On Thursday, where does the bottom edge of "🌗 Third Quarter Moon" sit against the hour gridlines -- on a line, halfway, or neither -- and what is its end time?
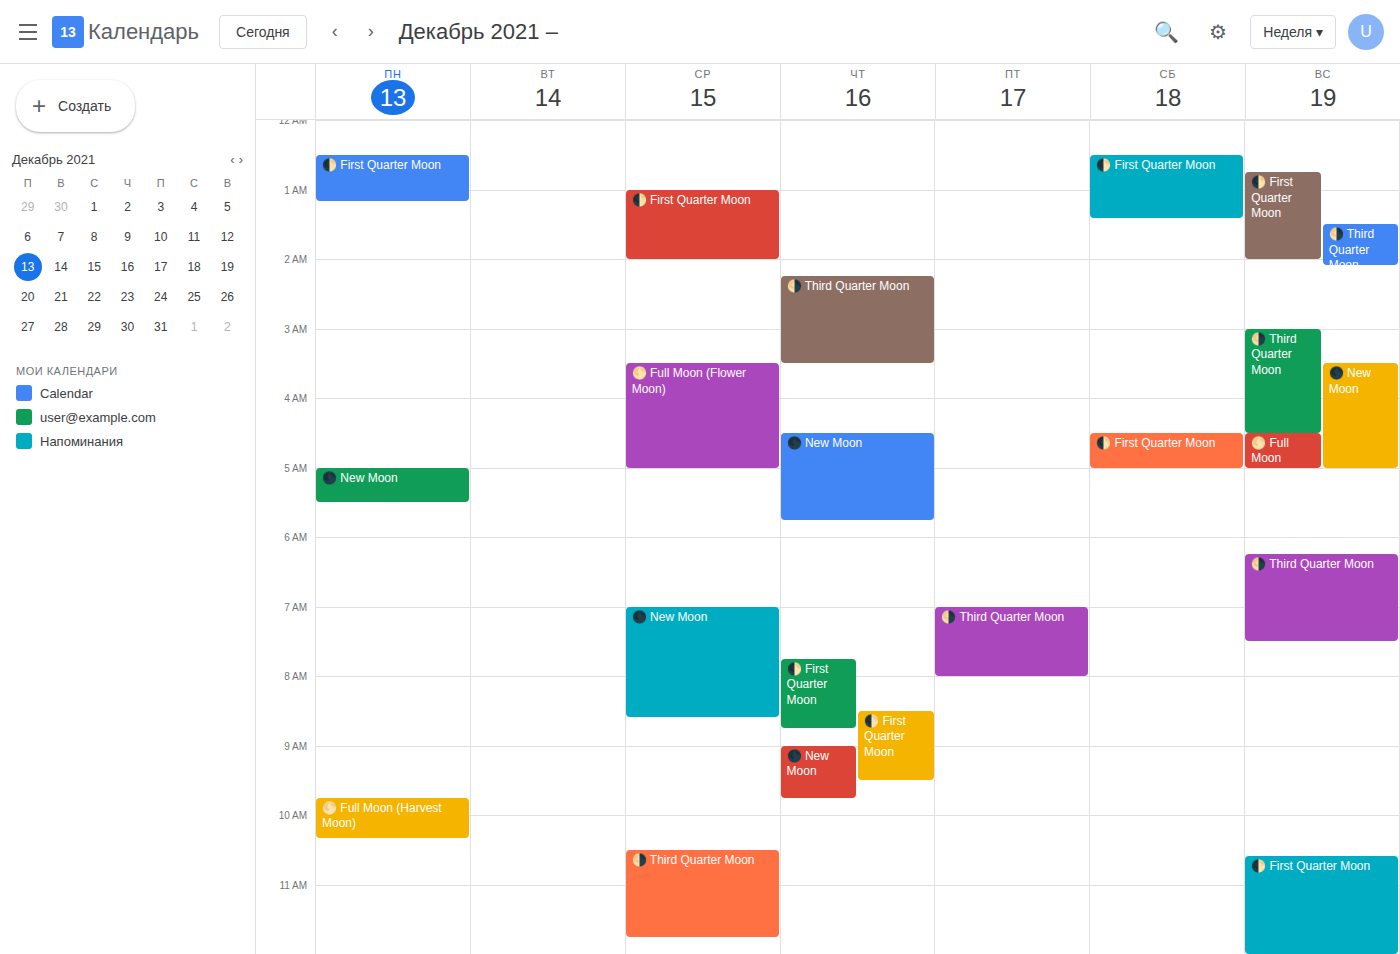
3:30 AM -- halfway between the 3 AM and 4 AM lines.